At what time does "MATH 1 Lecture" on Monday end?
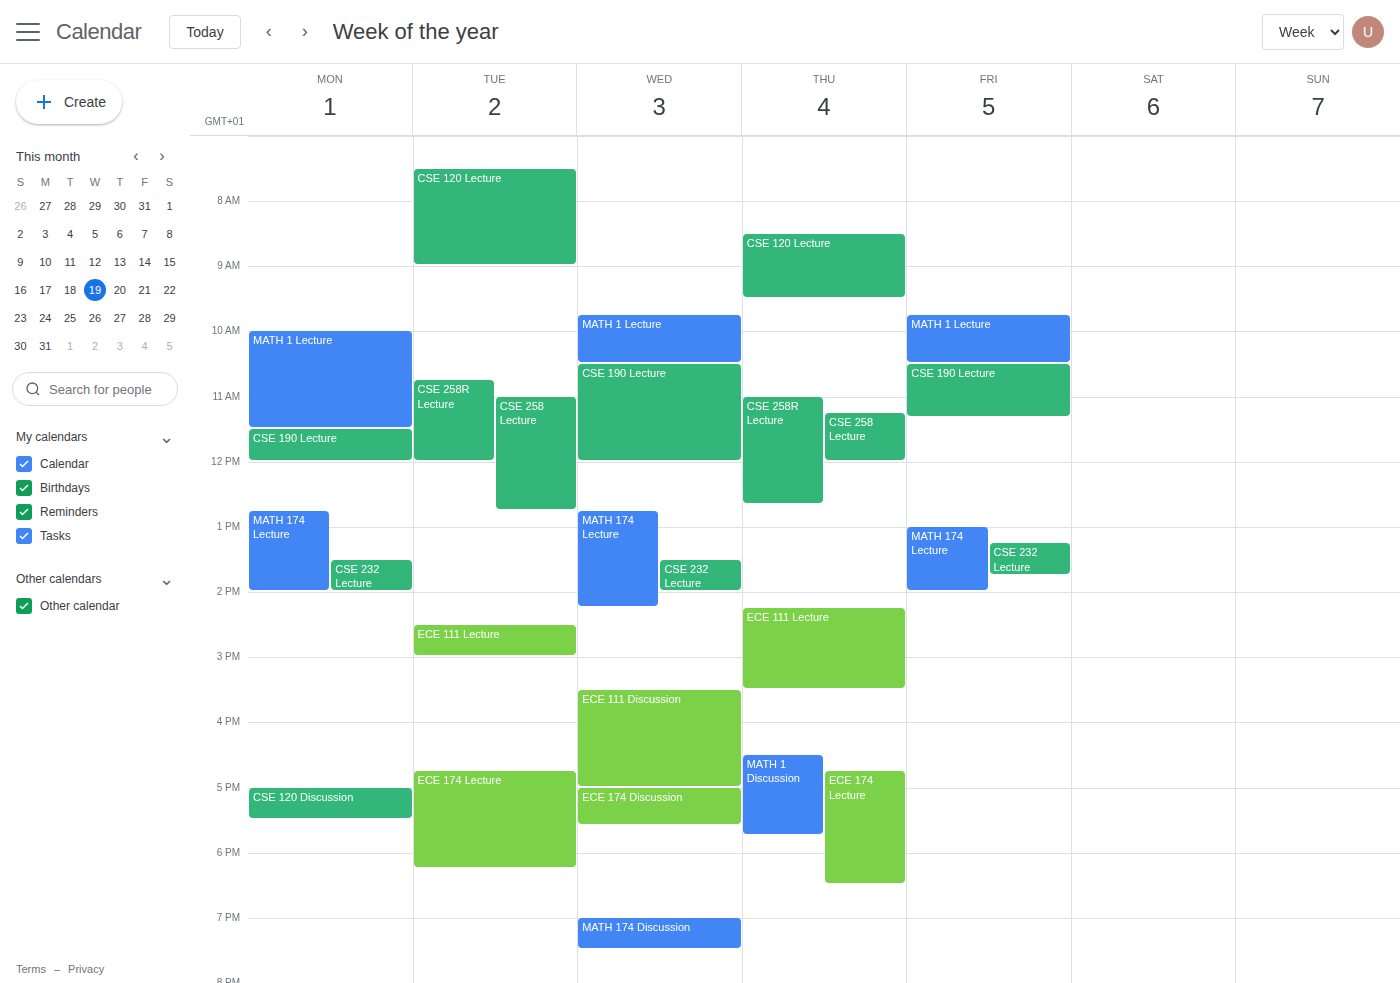
11:30 AM